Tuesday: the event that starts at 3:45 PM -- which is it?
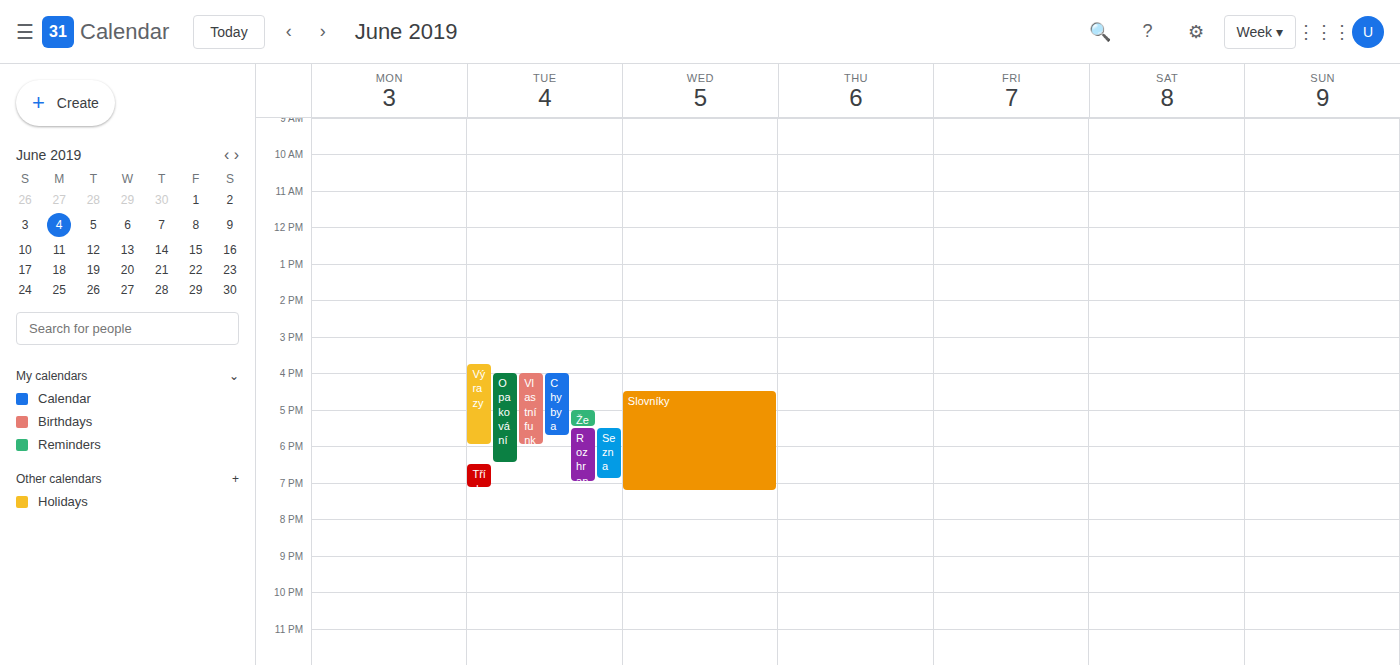
"Výrazy"